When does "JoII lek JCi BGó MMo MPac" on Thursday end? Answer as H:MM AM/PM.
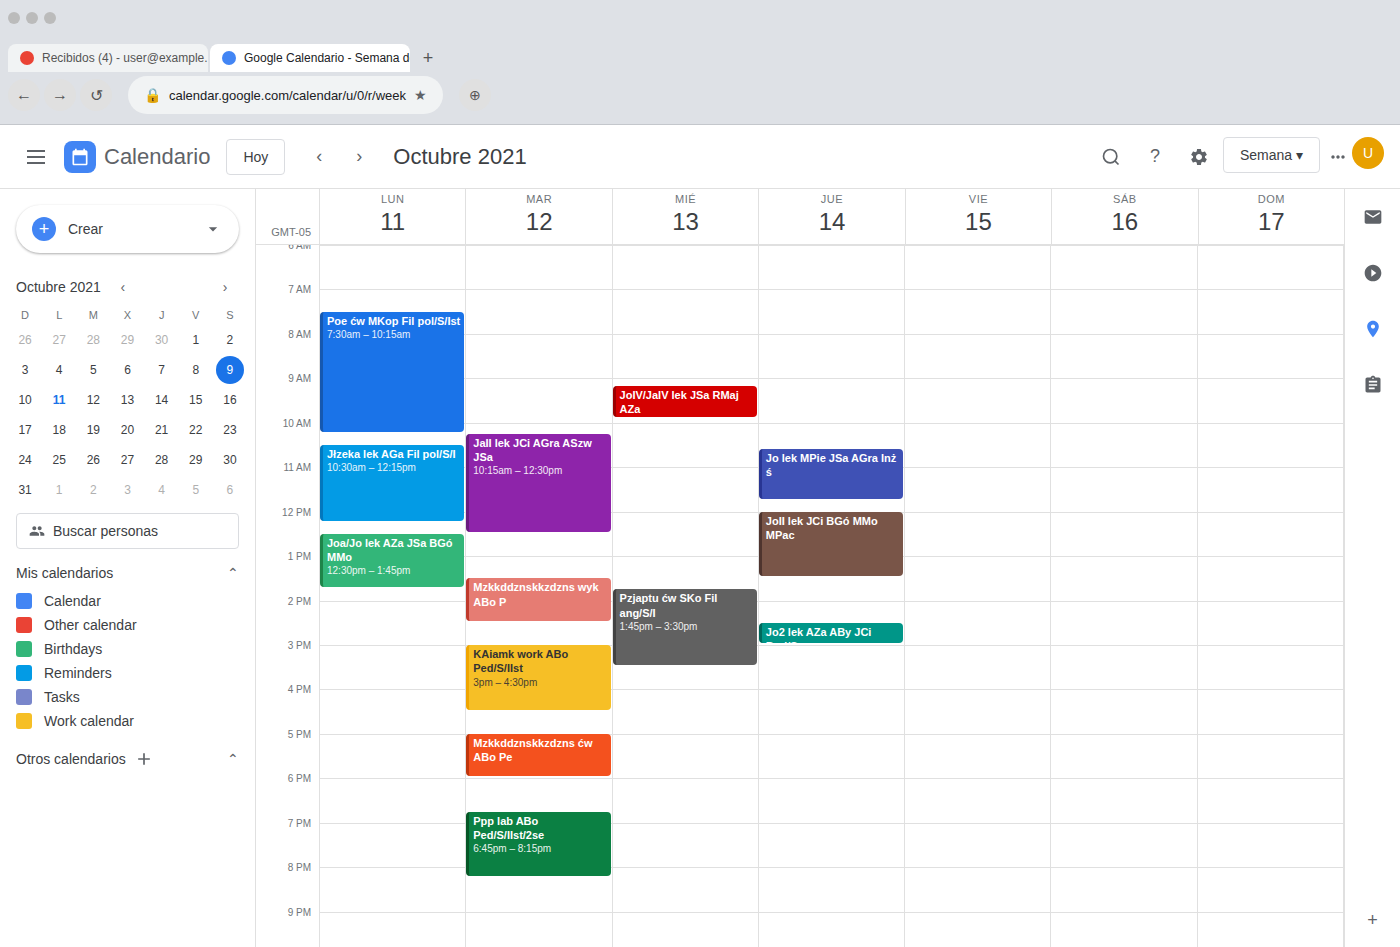
1:30 PM